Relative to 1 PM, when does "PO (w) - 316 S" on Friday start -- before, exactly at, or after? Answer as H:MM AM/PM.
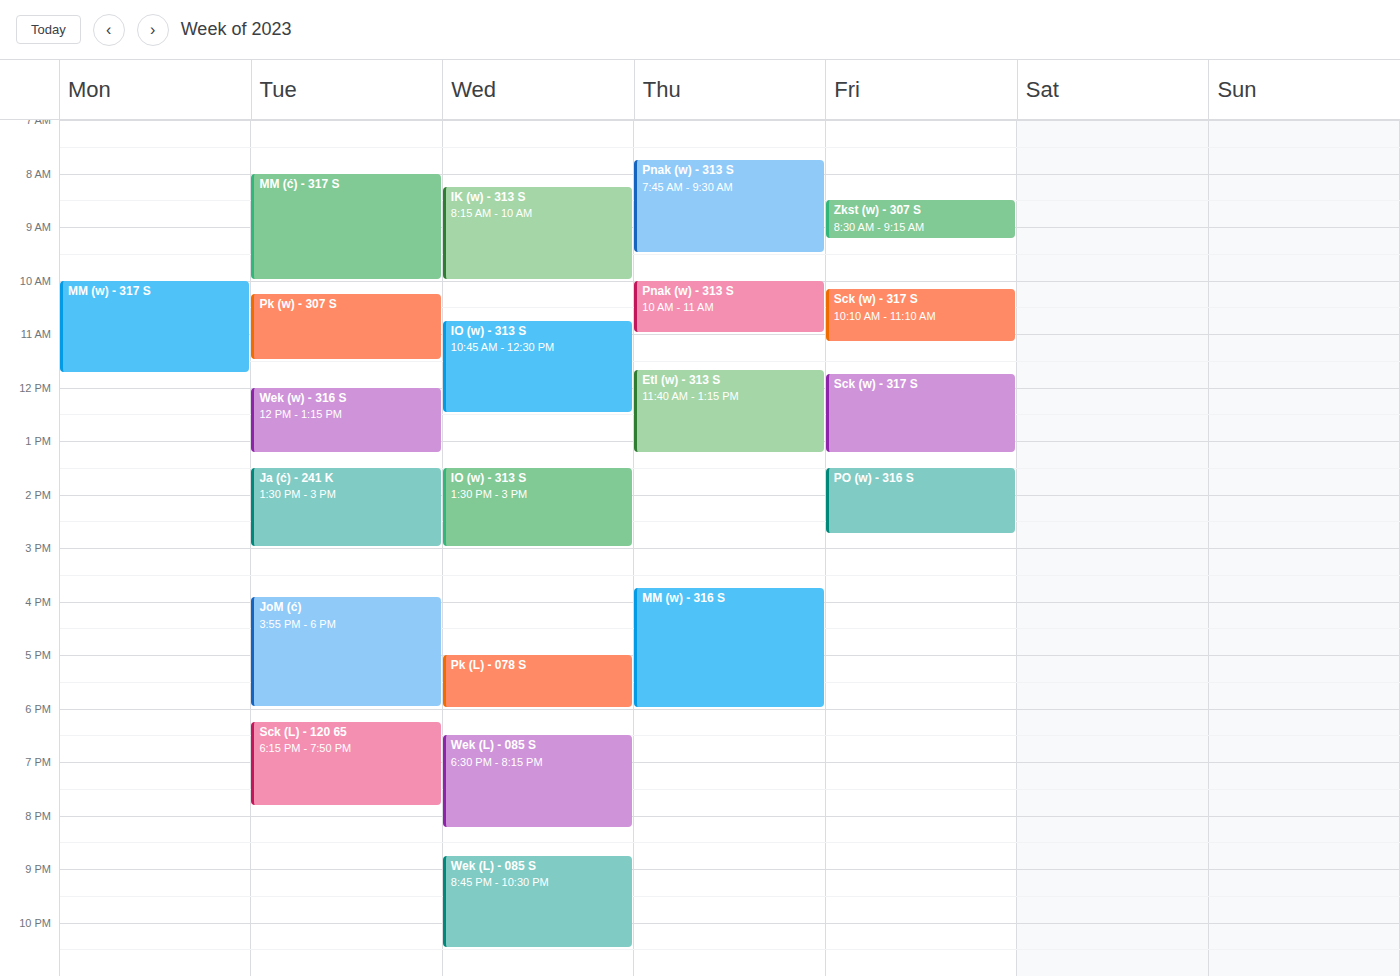
1:30 PM -- after 1 PM, 30 minutes below the 1 PM line.